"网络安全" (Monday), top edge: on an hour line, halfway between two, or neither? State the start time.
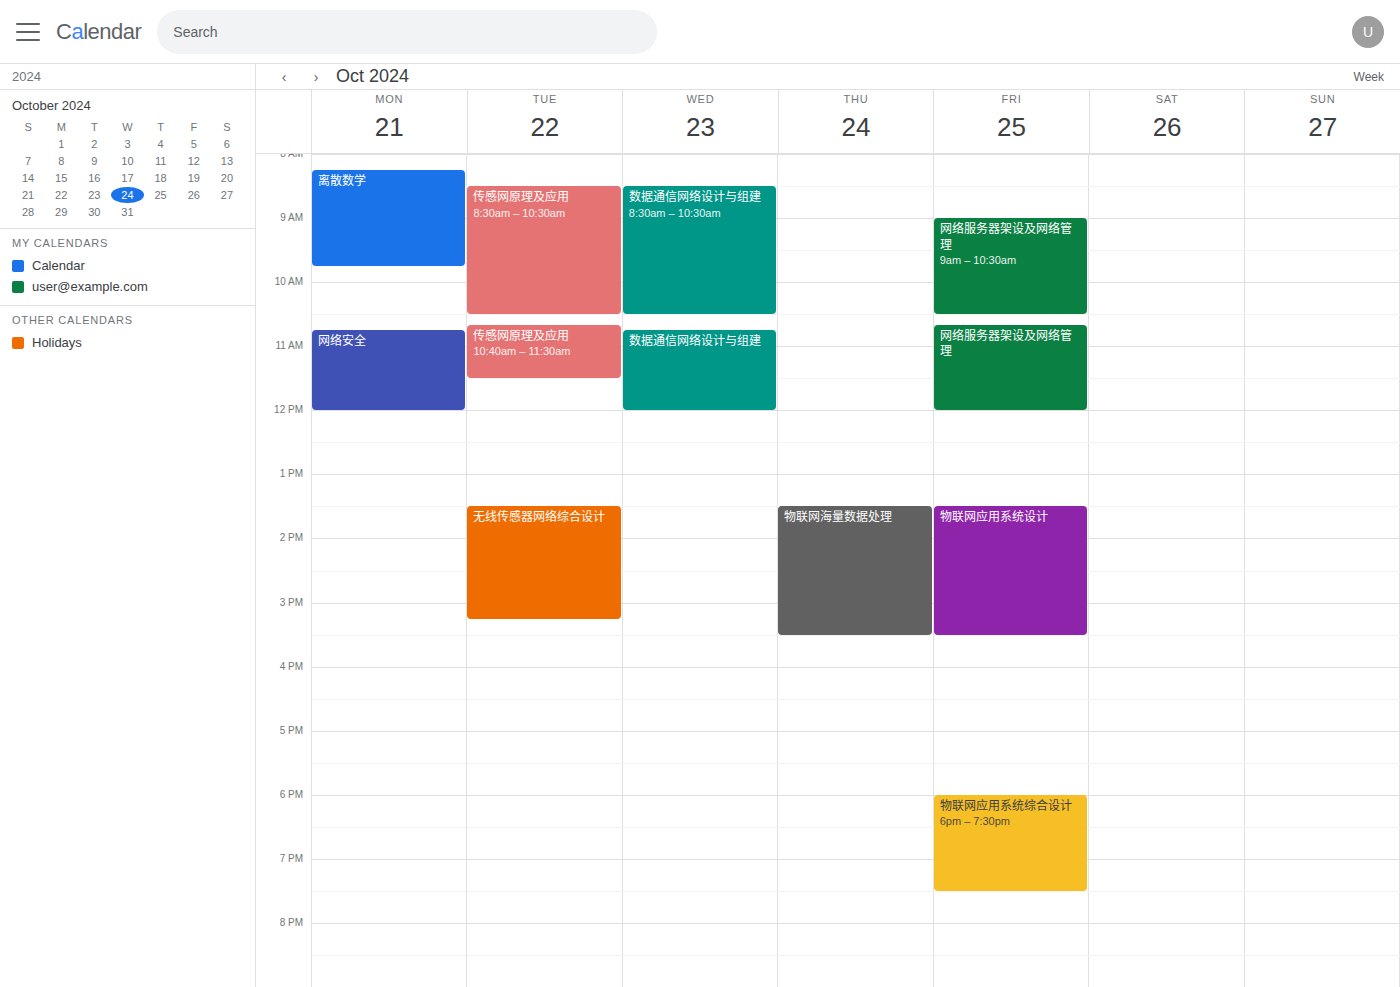
10:45 AM -- neither: three quarters of the way from the 10 AM line to the 11 AM line.